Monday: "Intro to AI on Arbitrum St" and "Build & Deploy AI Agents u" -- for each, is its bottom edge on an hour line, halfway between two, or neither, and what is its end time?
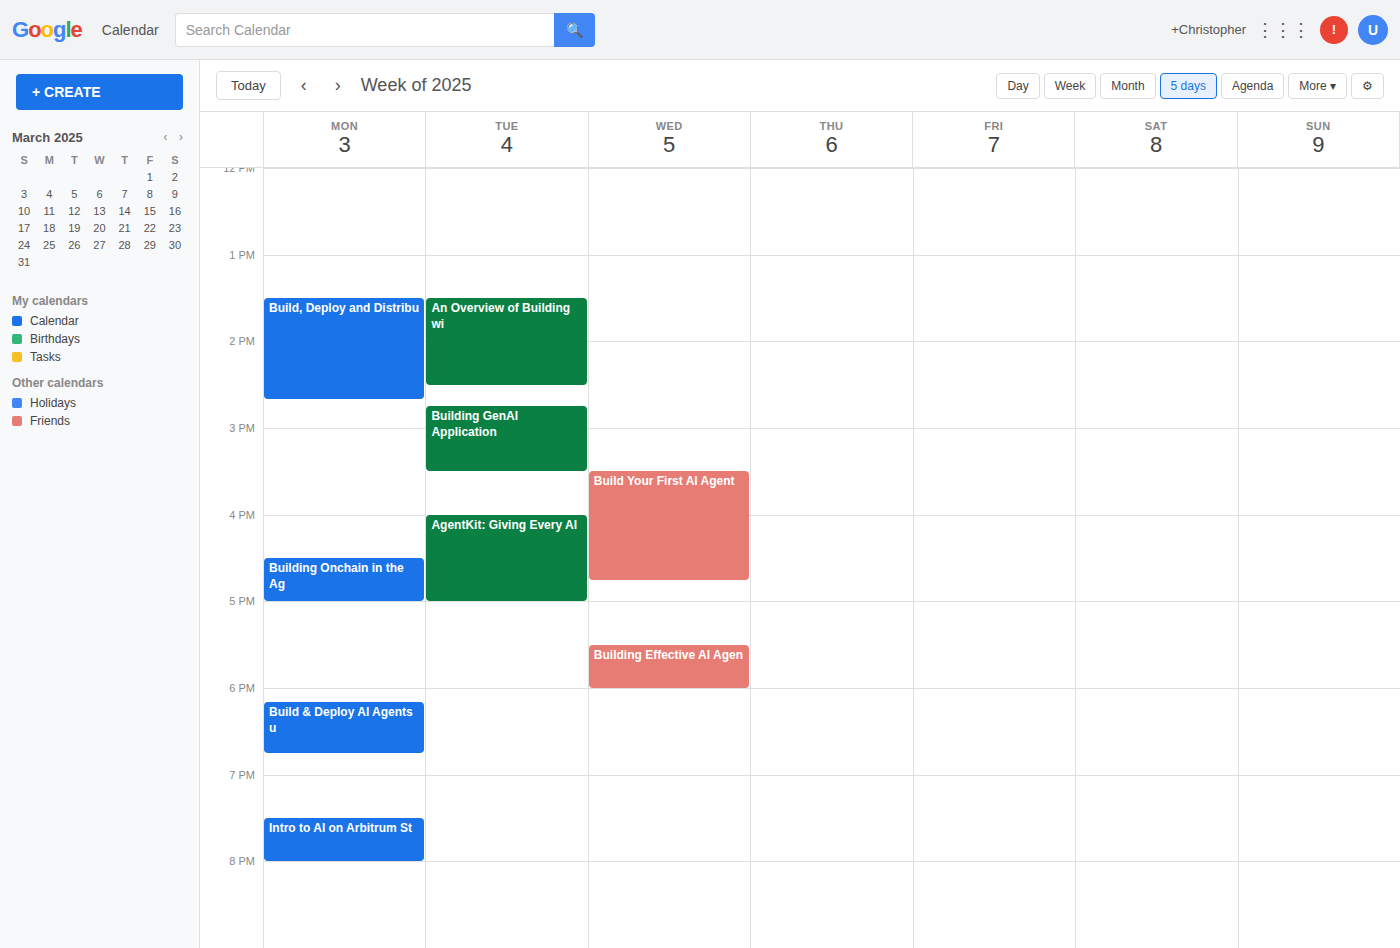
"Intro to AI on Arbitrum St": 8:00 PM, exactly on the 8 PM line. "Build & Deploy AI Agents u": 6:45 PM, neither: three quarters of the way from the 6 PM line to the 7 PM line.